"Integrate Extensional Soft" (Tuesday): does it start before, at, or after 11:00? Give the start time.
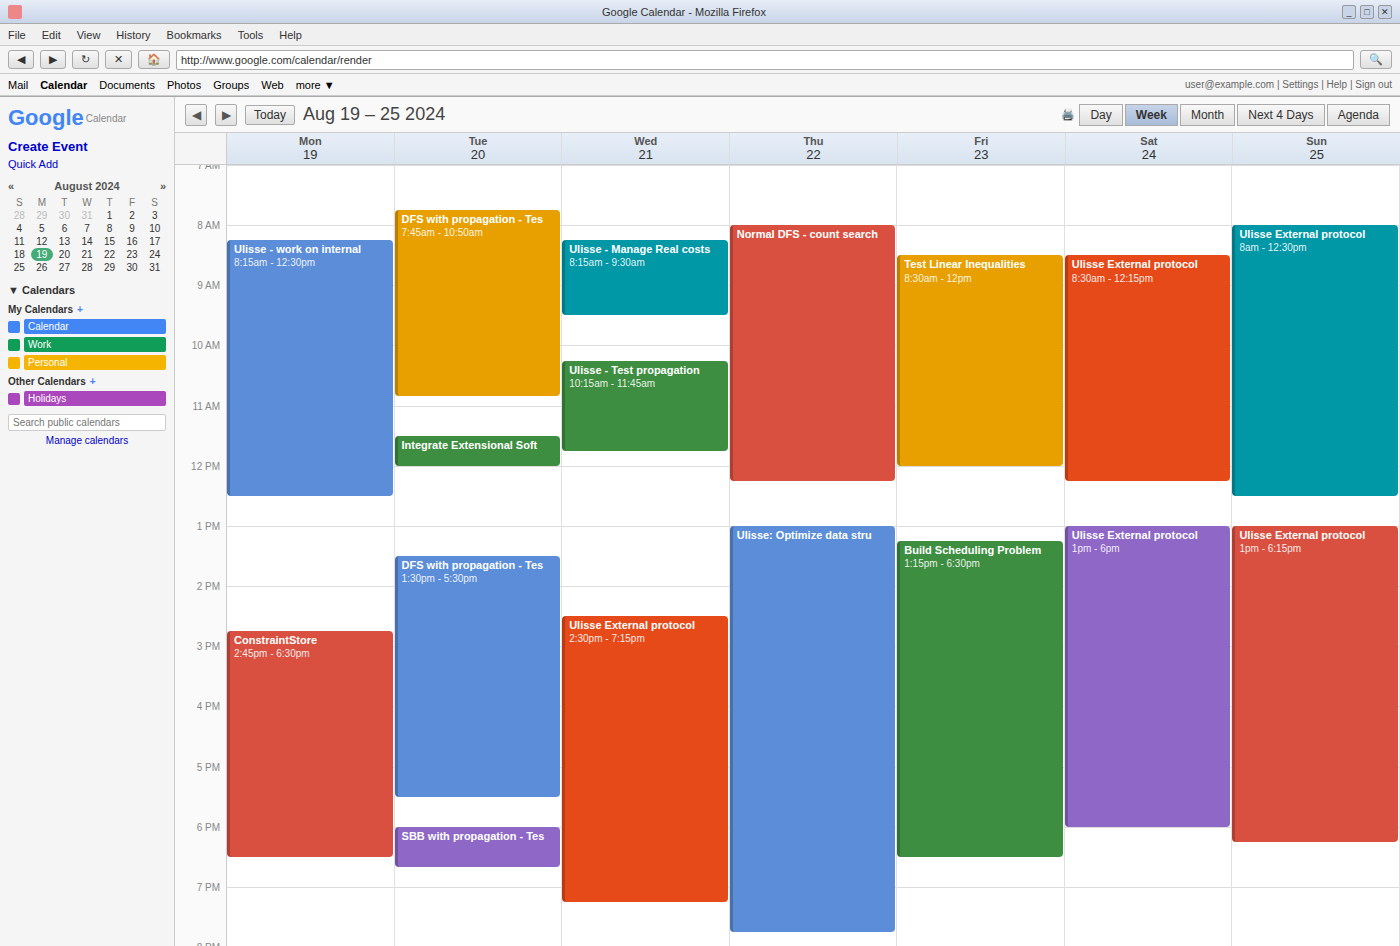
11:30 -- after 11:00, 30 minutes below the 11:00 line.